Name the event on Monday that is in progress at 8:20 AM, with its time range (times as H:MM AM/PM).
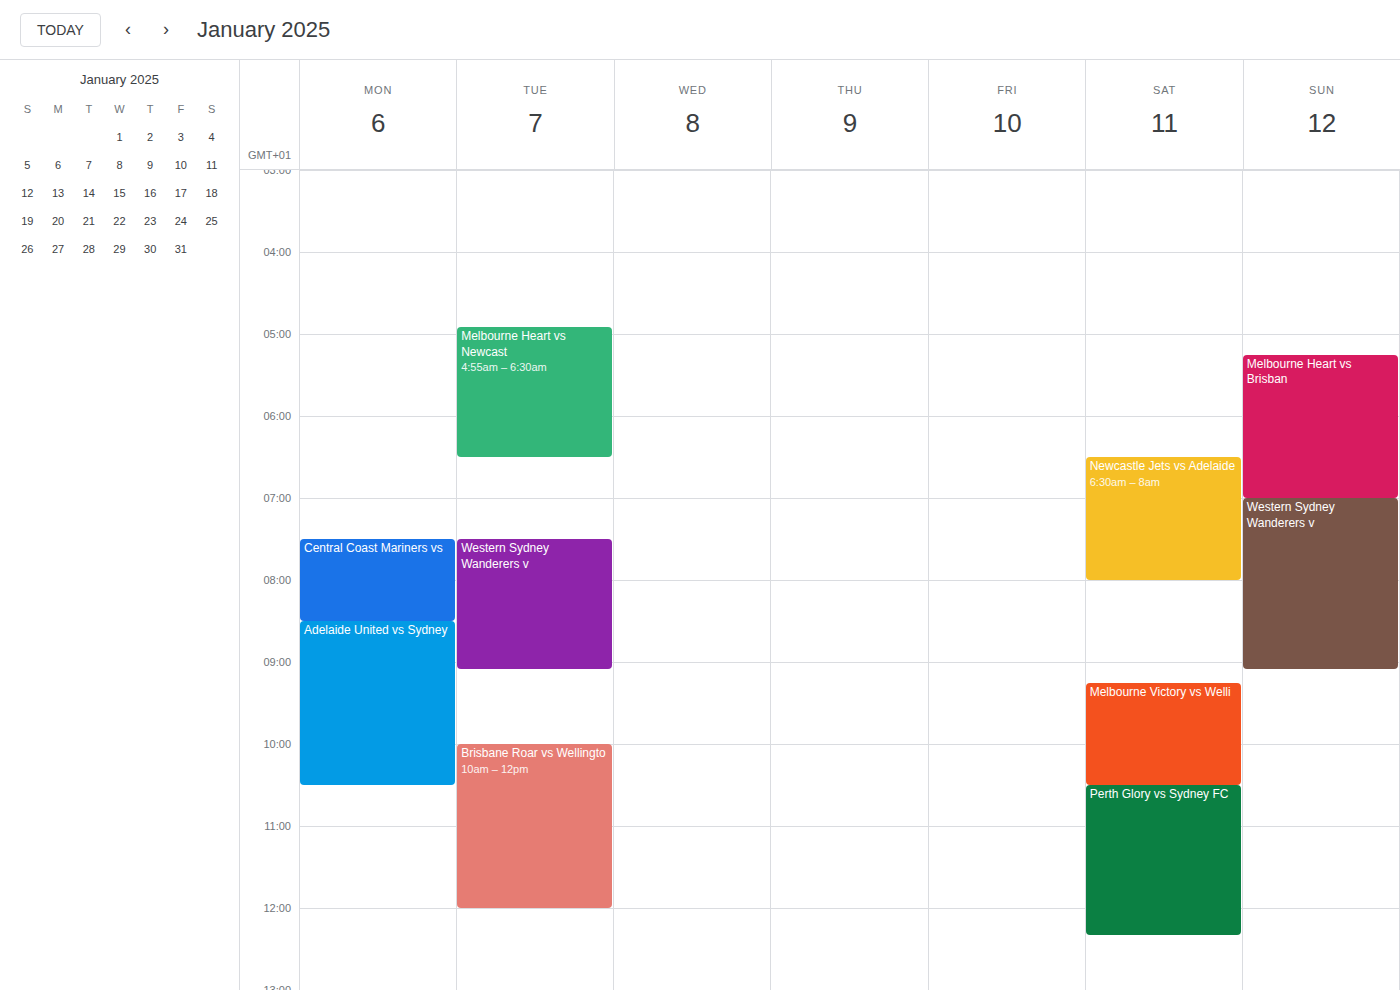
"Central Coast Mariners vs", 7:30 AM to 8:30 AM